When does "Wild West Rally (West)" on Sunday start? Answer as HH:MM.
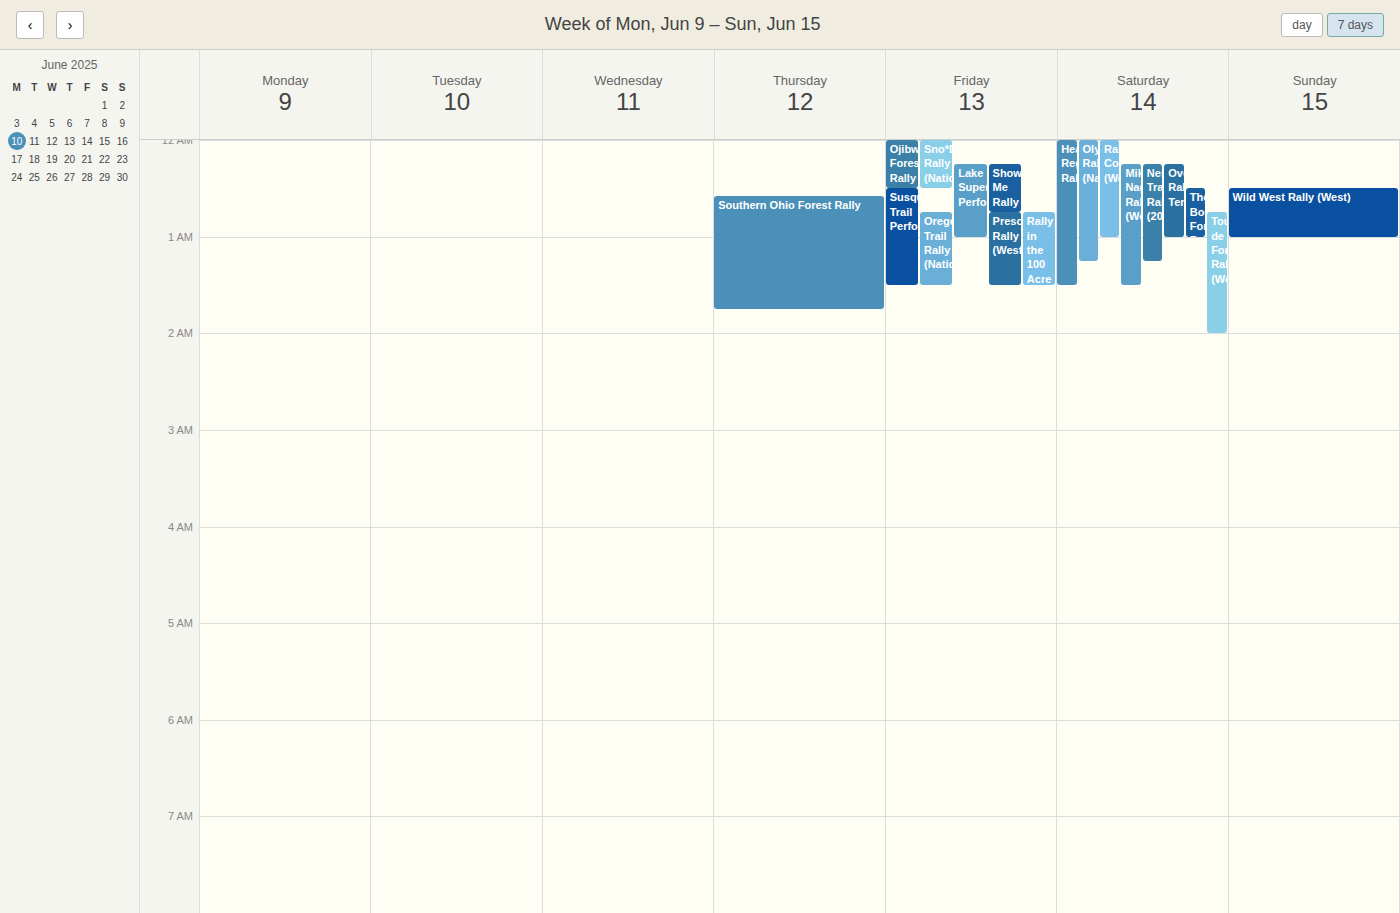
00:30